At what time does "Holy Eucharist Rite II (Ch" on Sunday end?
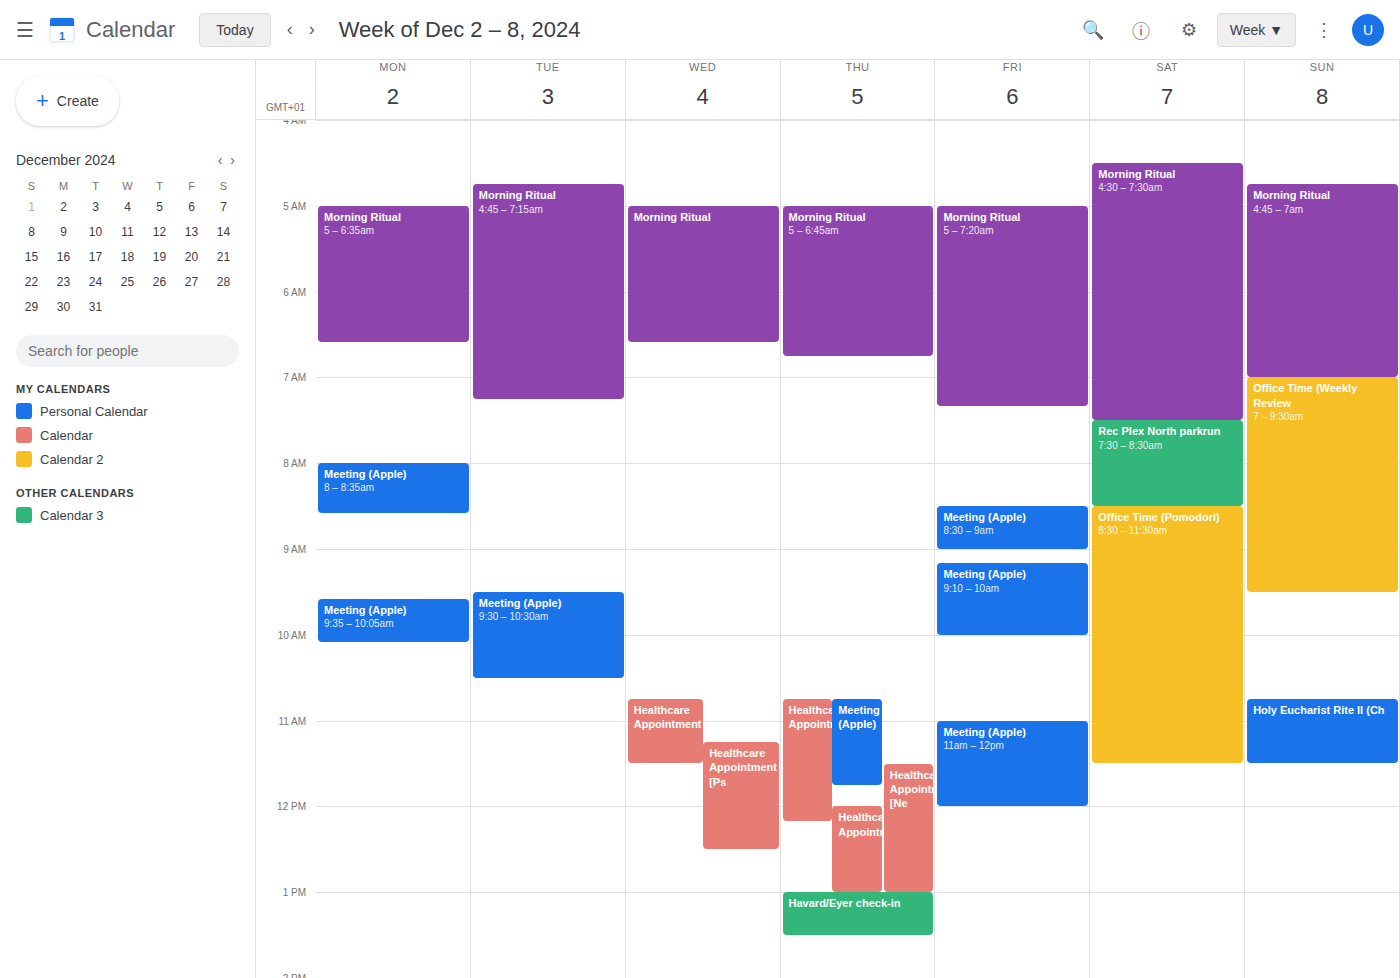
11:30 AM